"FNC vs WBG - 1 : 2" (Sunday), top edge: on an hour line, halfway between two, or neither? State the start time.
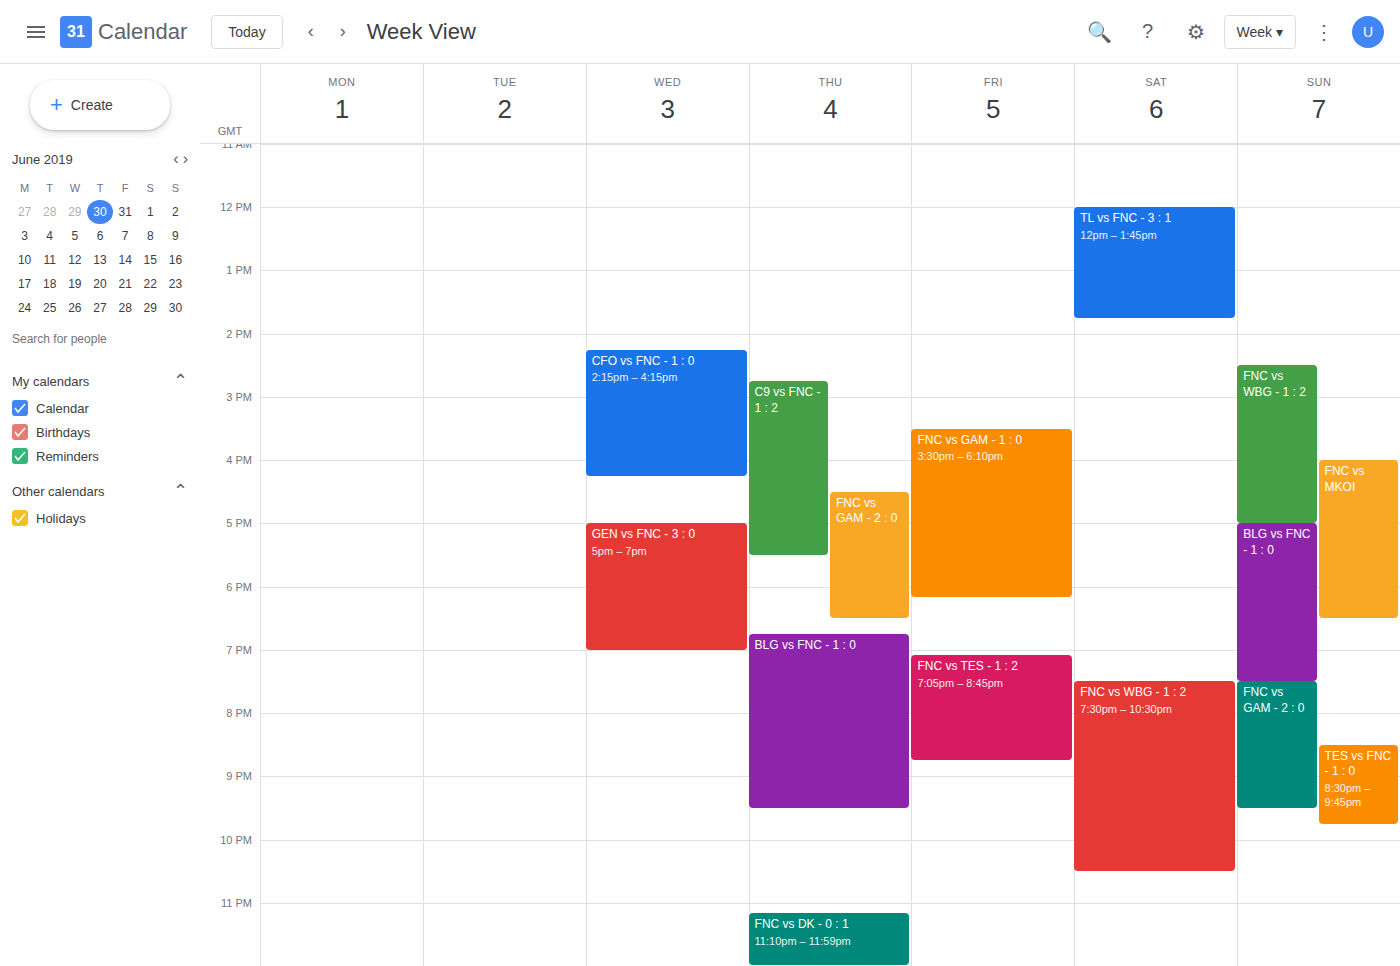
2:30 PM -- halfway between the 2 PM and 3 PM lines.